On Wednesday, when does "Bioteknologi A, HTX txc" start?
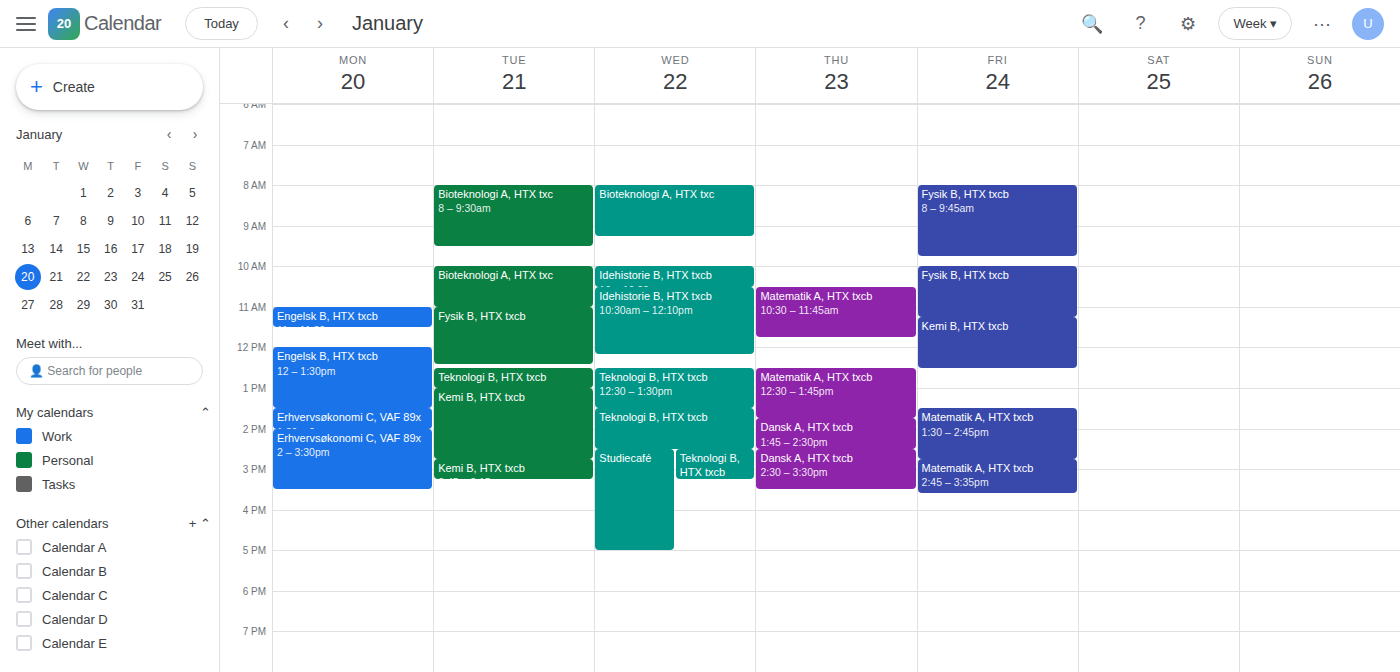
8:00 AM